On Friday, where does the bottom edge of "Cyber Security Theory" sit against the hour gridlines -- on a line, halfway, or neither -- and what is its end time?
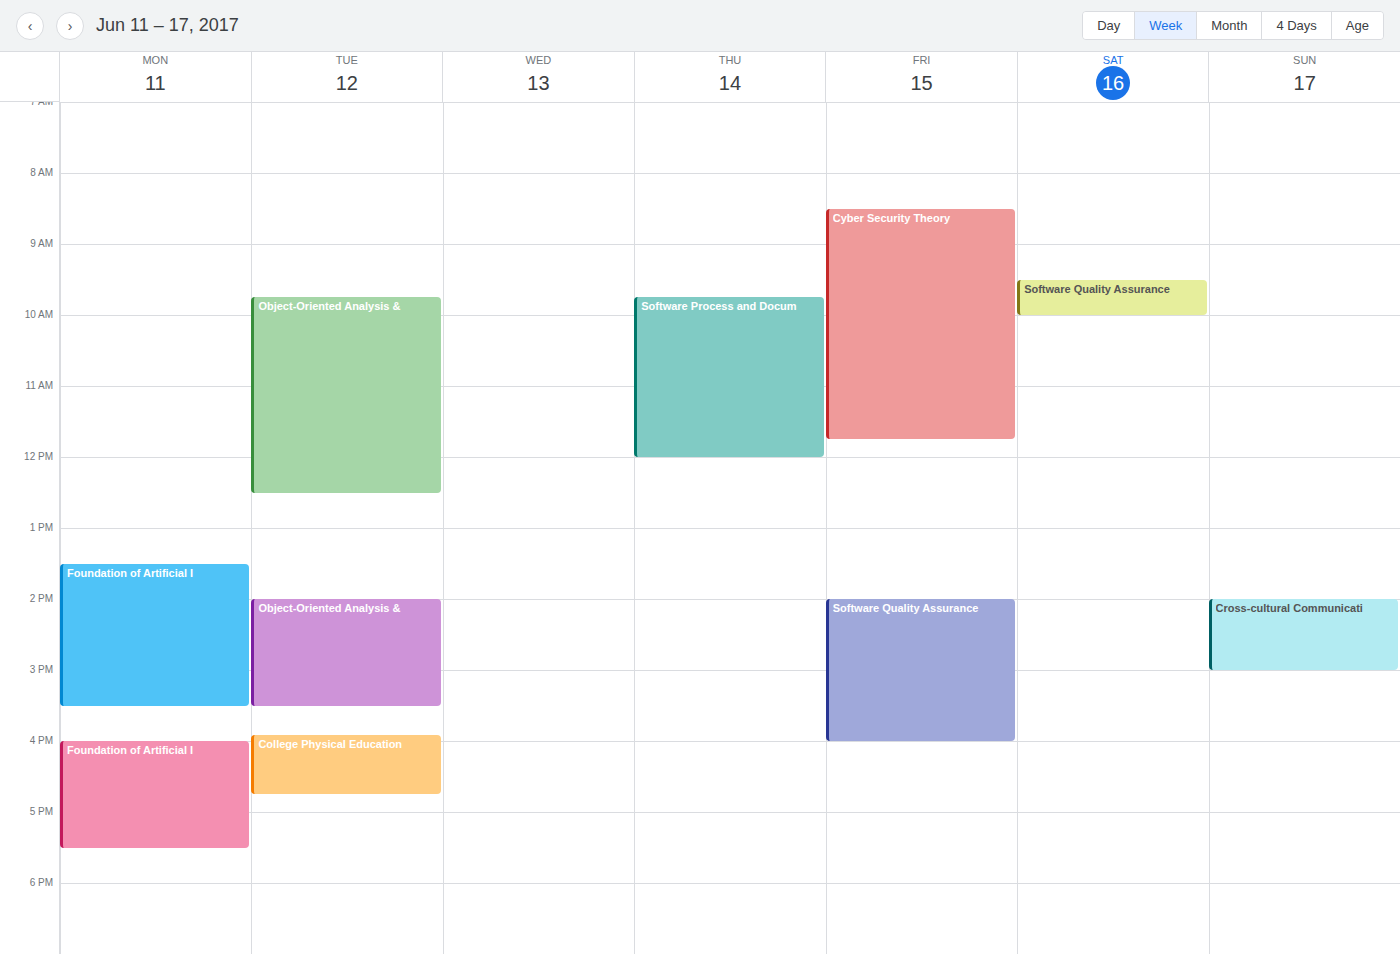
11:45 AM -- neither: three quarters of the way from the 11 AM line to the 12 PM line.